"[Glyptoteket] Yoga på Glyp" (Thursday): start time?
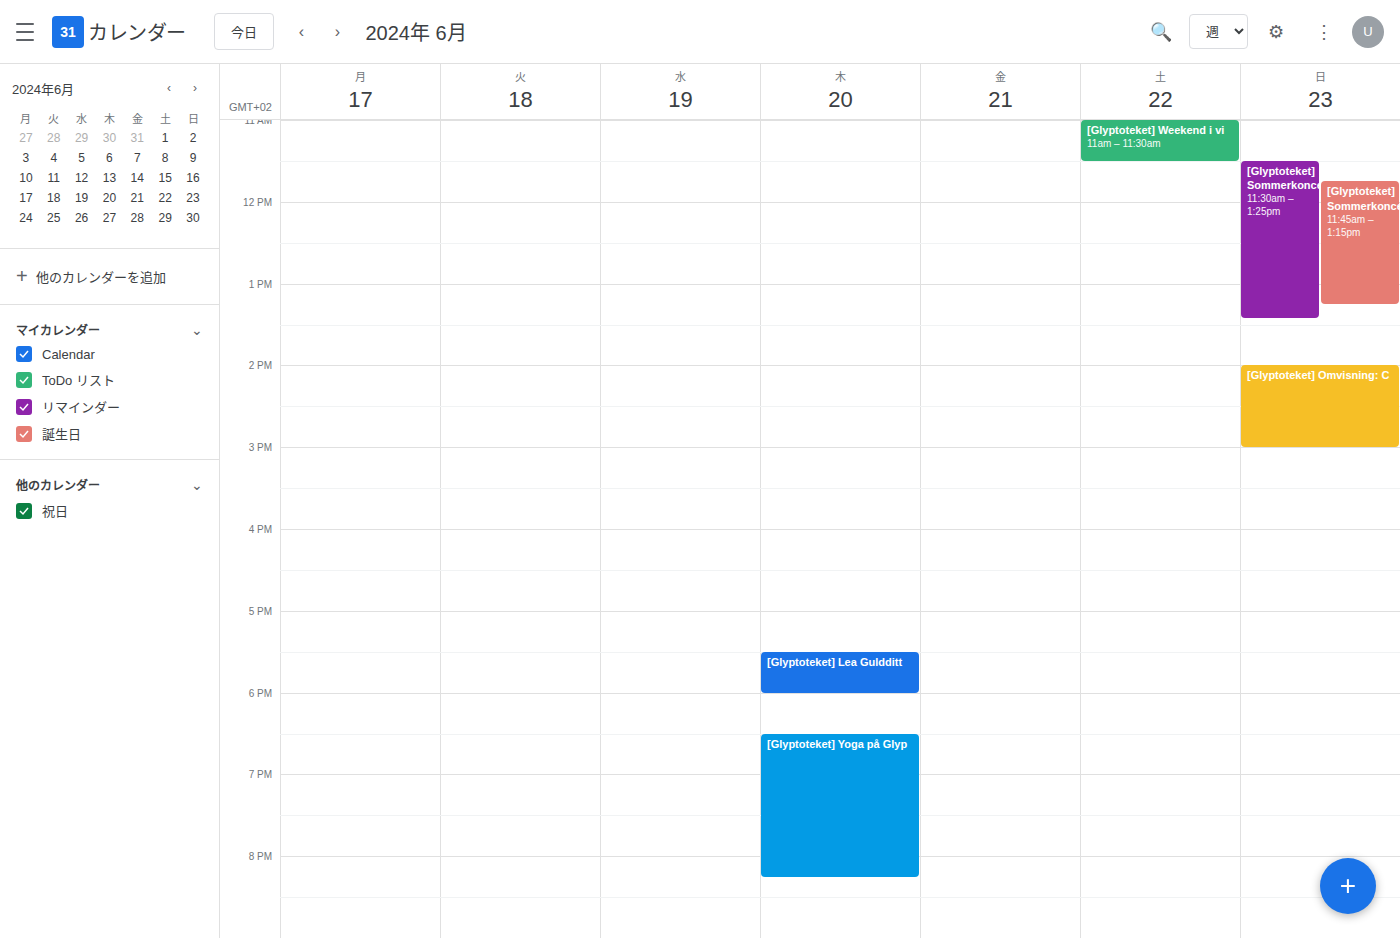
18:30